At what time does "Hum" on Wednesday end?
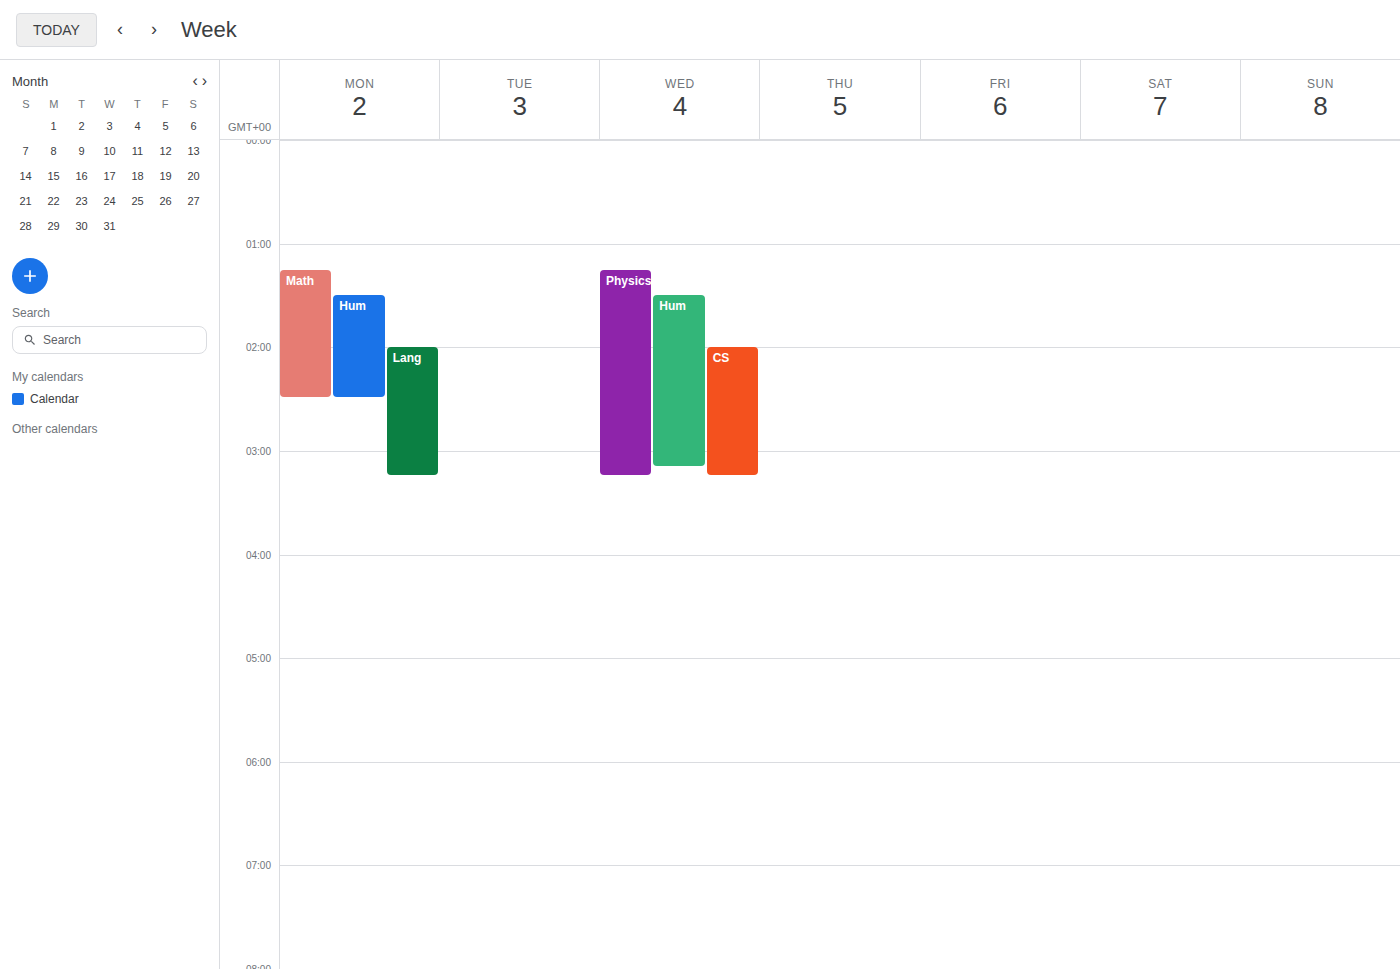
3:10 AM